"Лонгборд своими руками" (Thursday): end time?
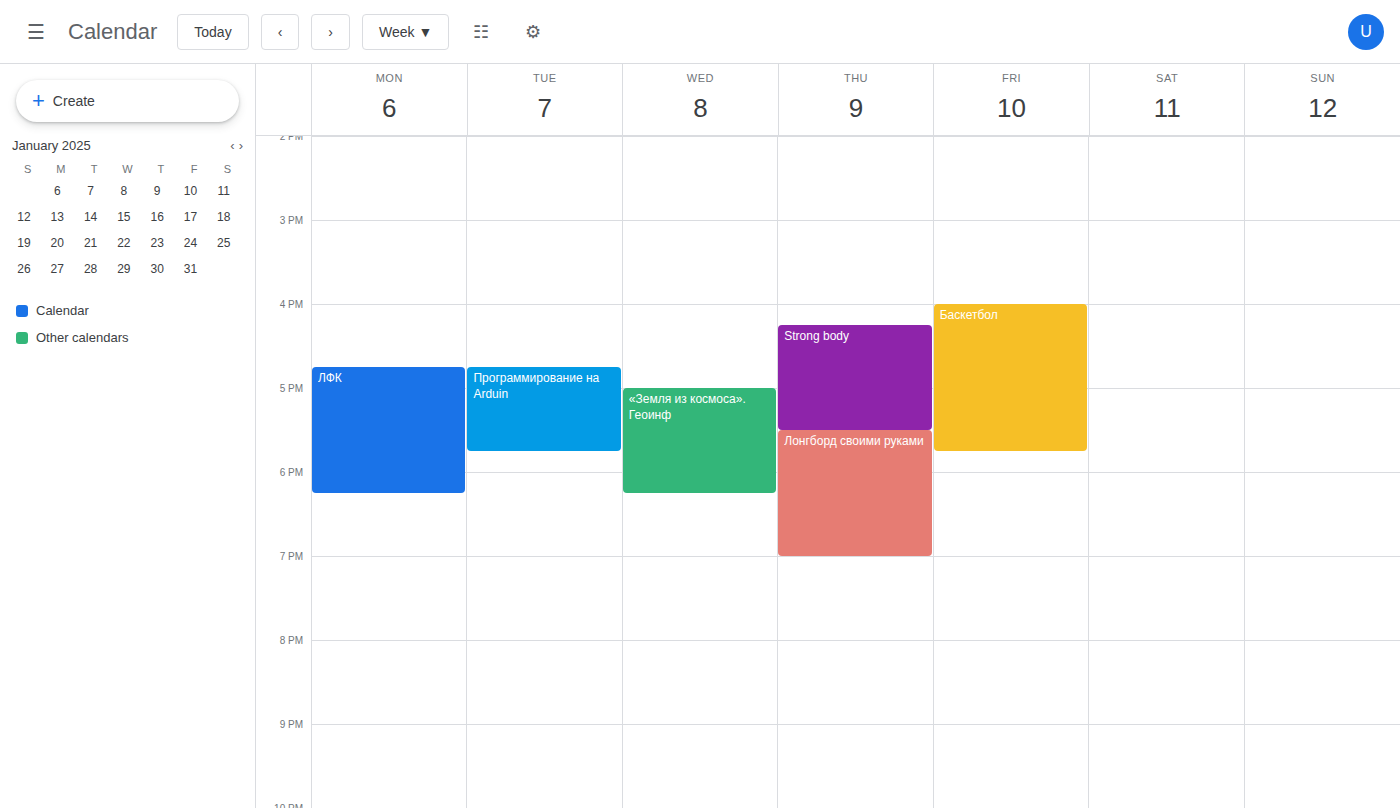
7:00 PM